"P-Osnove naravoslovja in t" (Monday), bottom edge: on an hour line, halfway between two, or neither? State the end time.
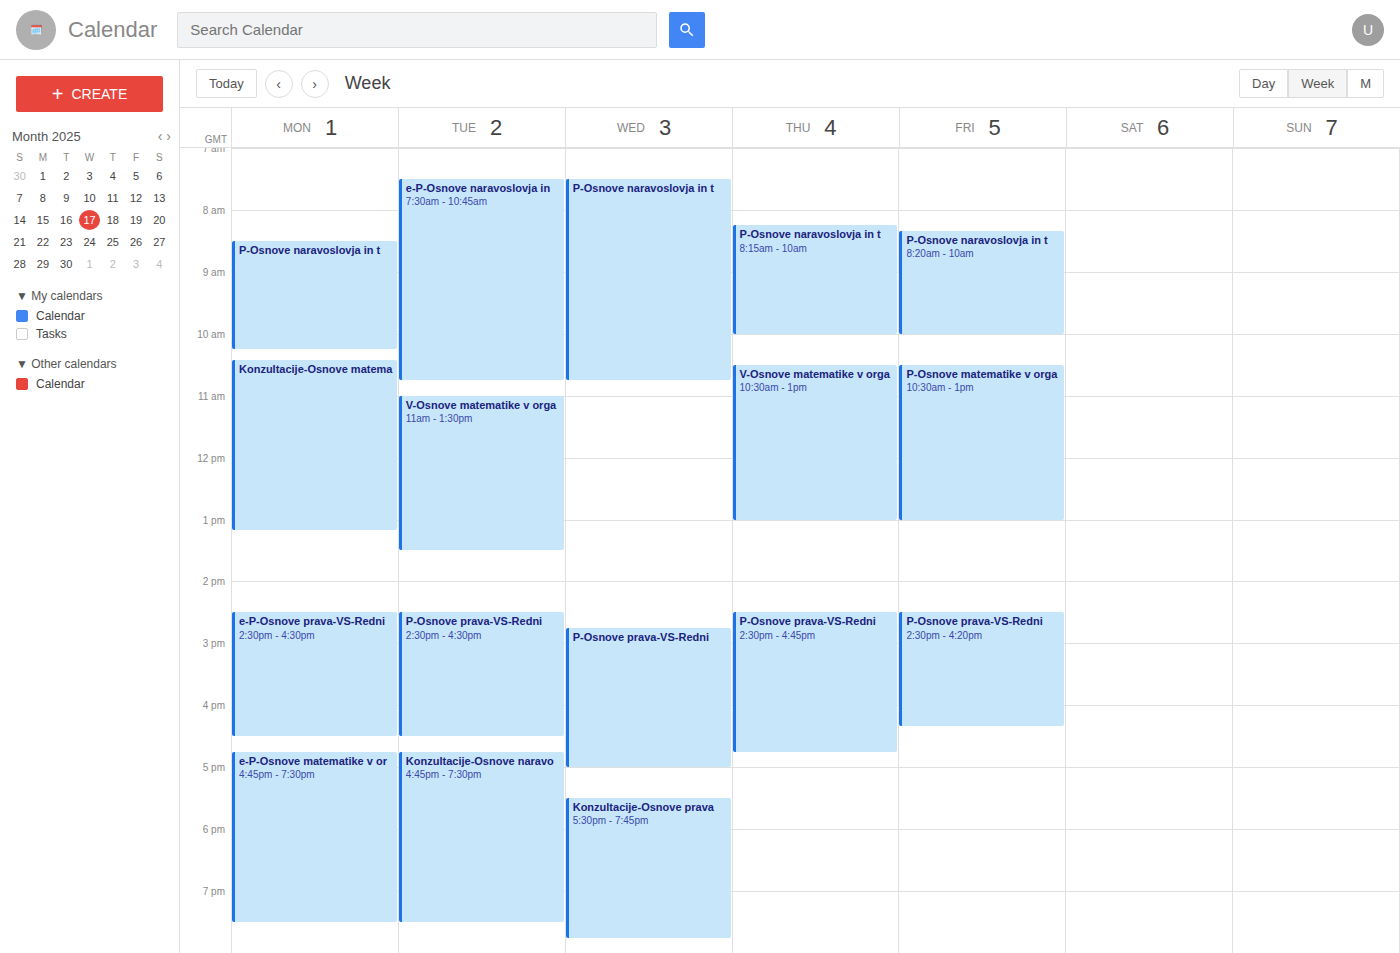
10:15 AM -- neither: a quarter of the way from the 10 AM line to the 11 AM line.